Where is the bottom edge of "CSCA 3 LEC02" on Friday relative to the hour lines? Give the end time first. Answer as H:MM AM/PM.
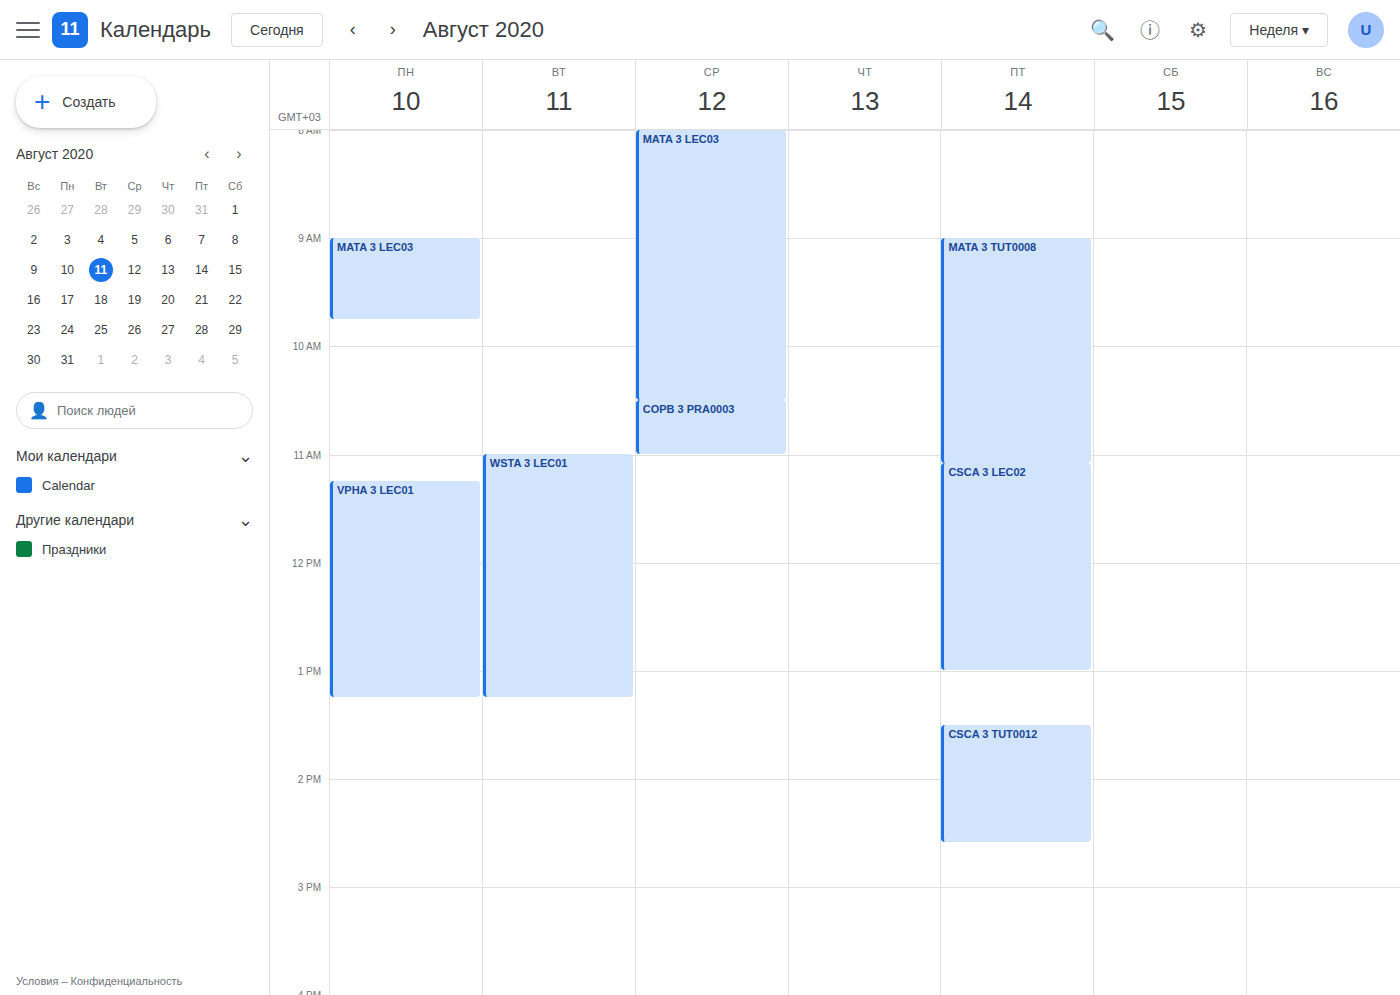
1:00 PM -- exactly on the 1 PM line.